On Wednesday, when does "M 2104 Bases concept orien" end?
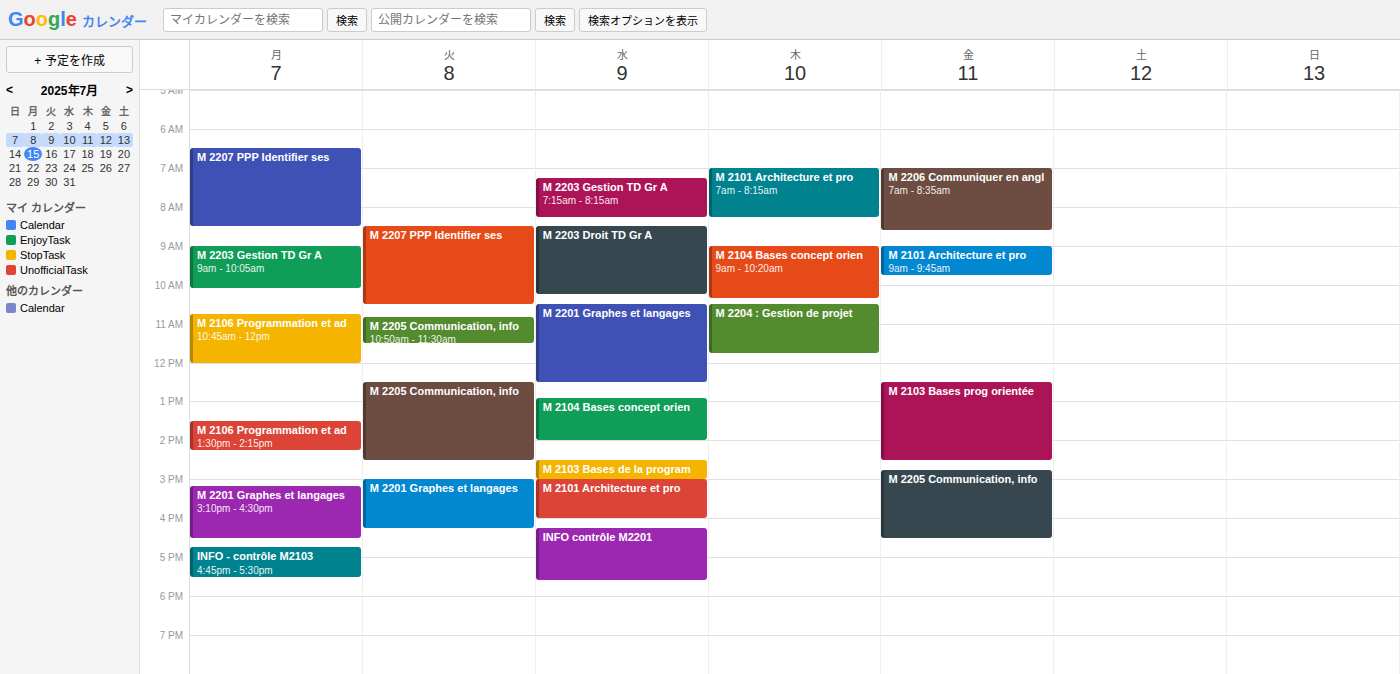
2:00 PM